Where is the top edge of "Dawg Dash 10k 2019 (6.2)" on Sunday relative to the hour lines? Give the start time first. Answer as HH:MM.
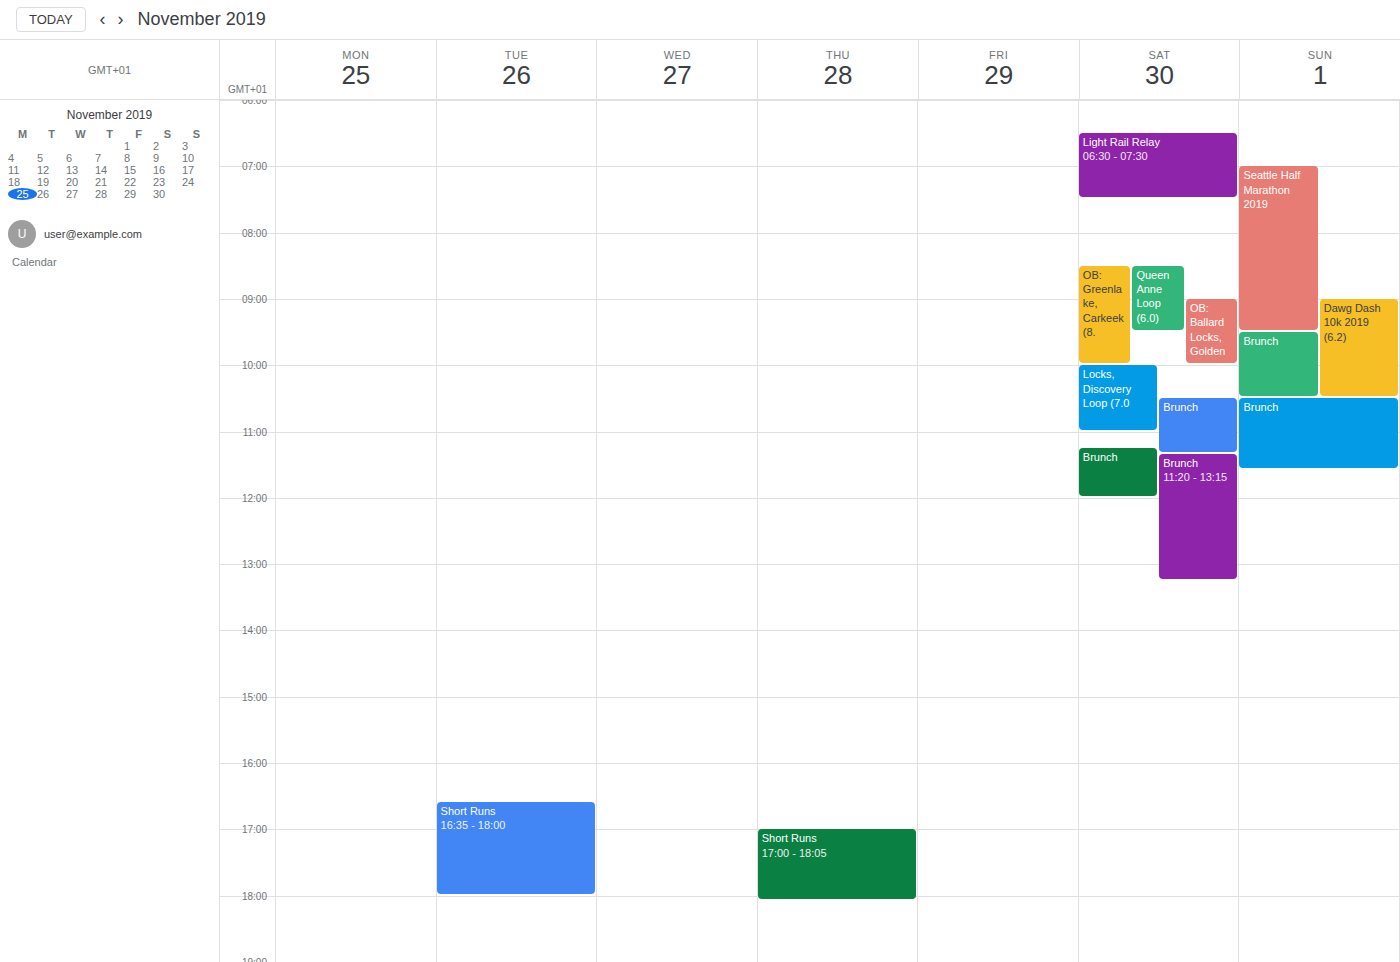
09:00 -- exactly on the 09:00 line.